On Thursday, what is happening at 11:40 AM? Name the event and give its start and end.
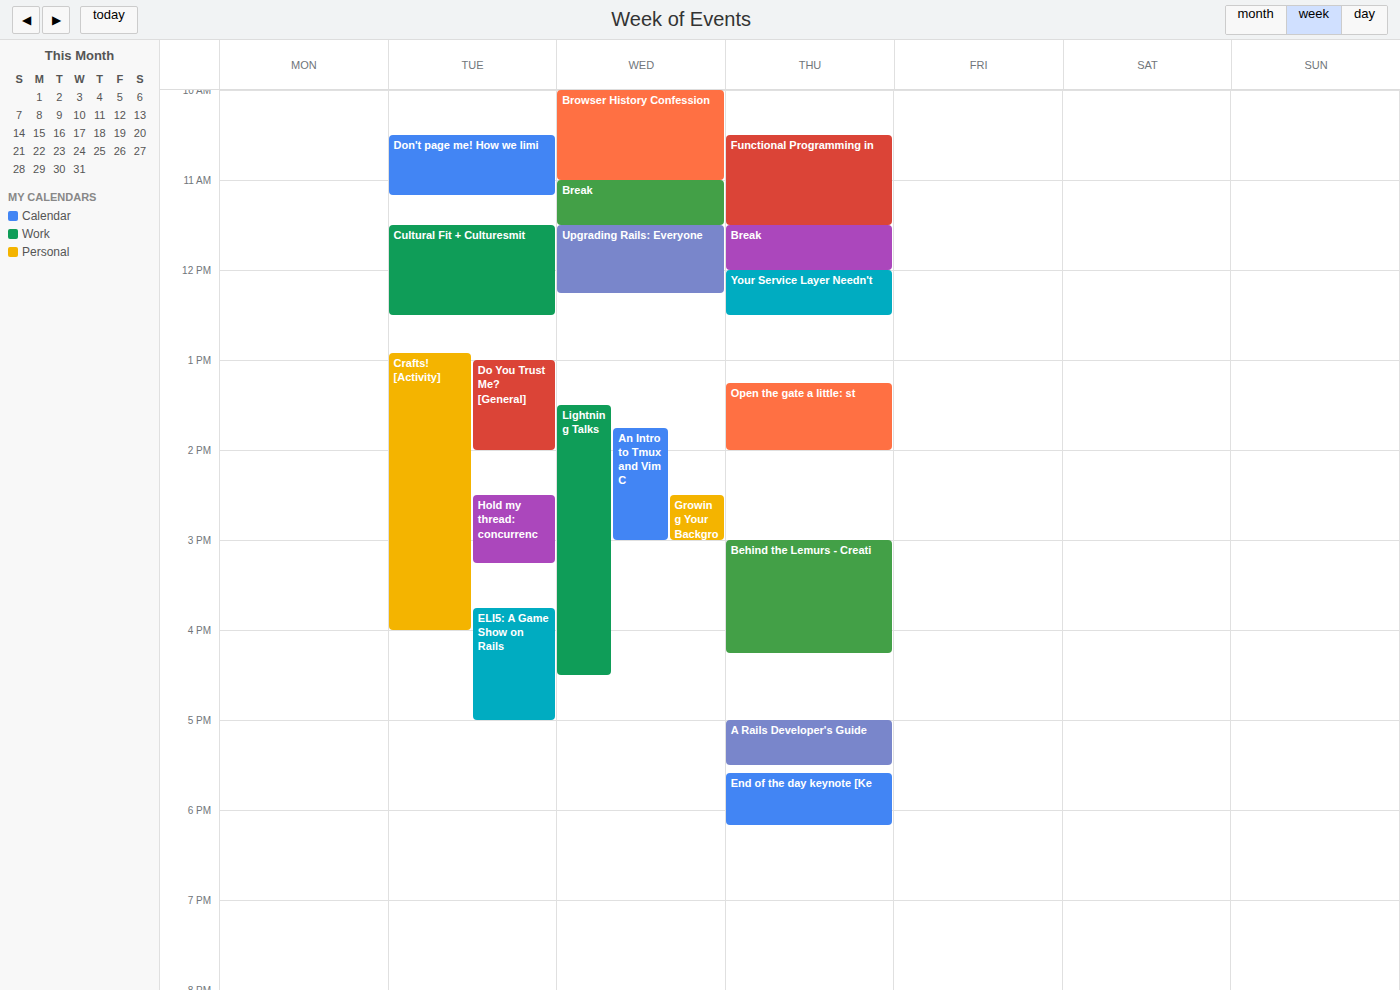
"Break", 11:30 AM to 12:00 PM